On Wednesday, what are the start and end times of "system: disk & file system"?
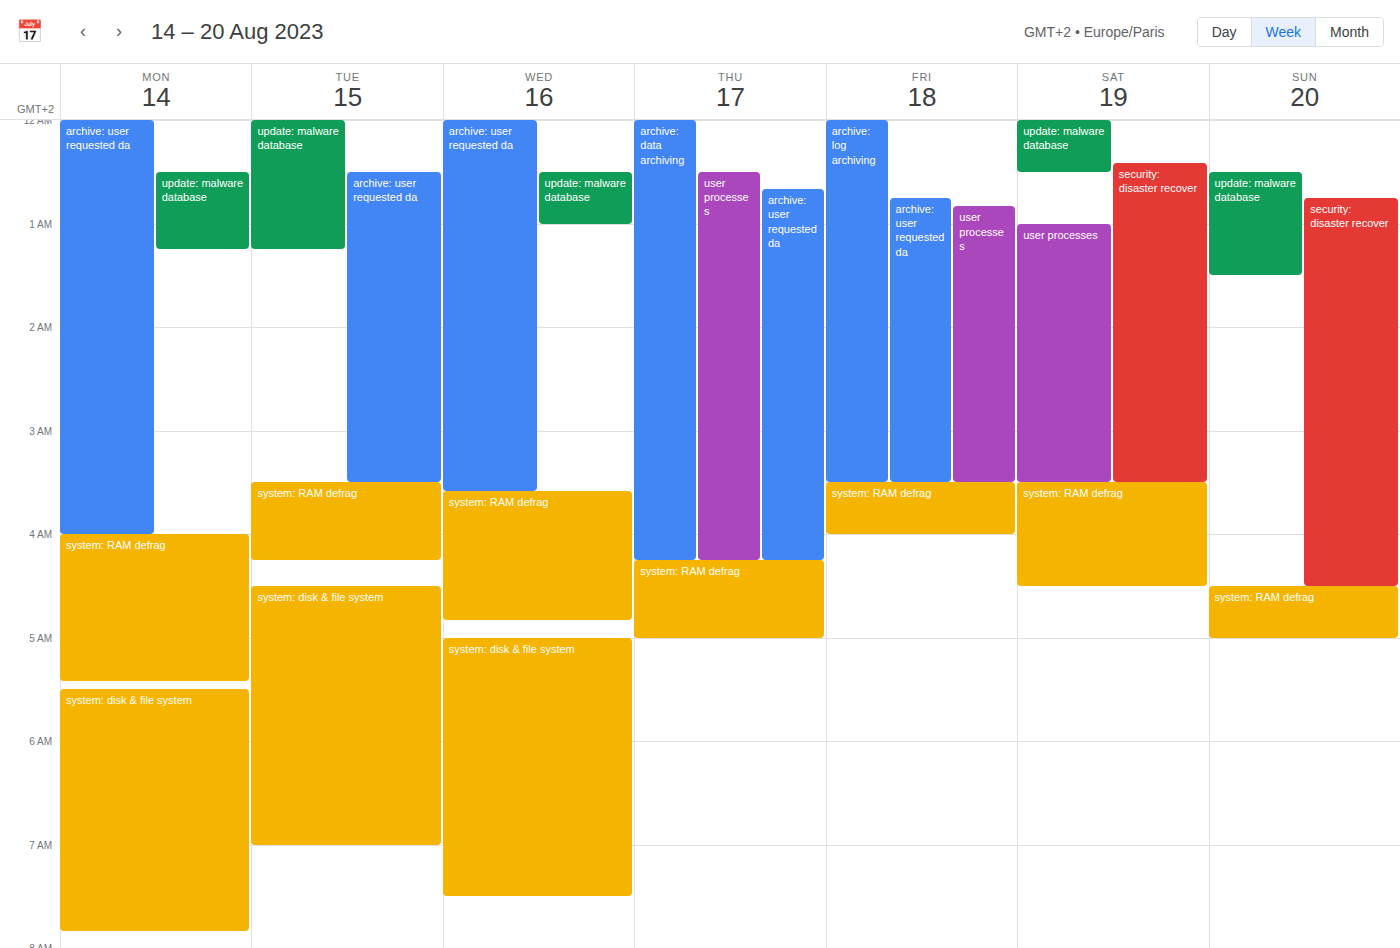
5:00 AM to 7:30 AM